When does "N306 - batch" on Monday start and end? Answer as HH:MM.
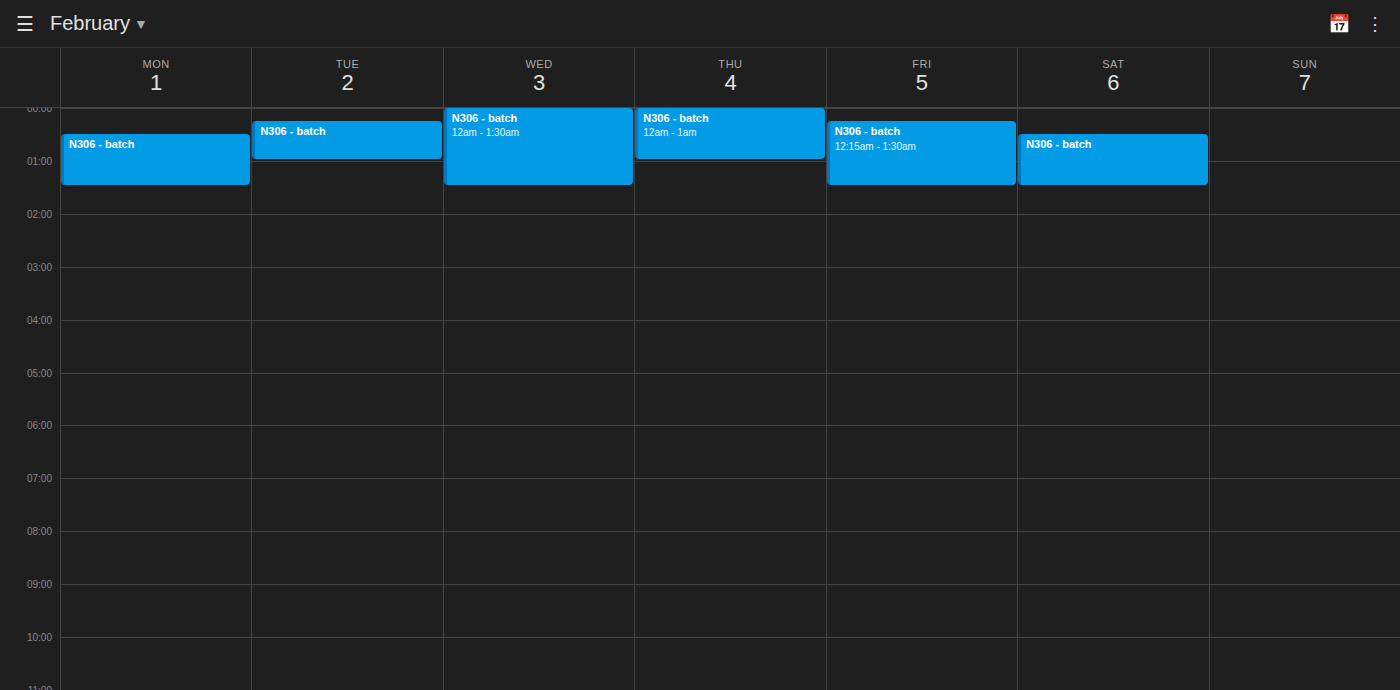
00:30 to 01:30